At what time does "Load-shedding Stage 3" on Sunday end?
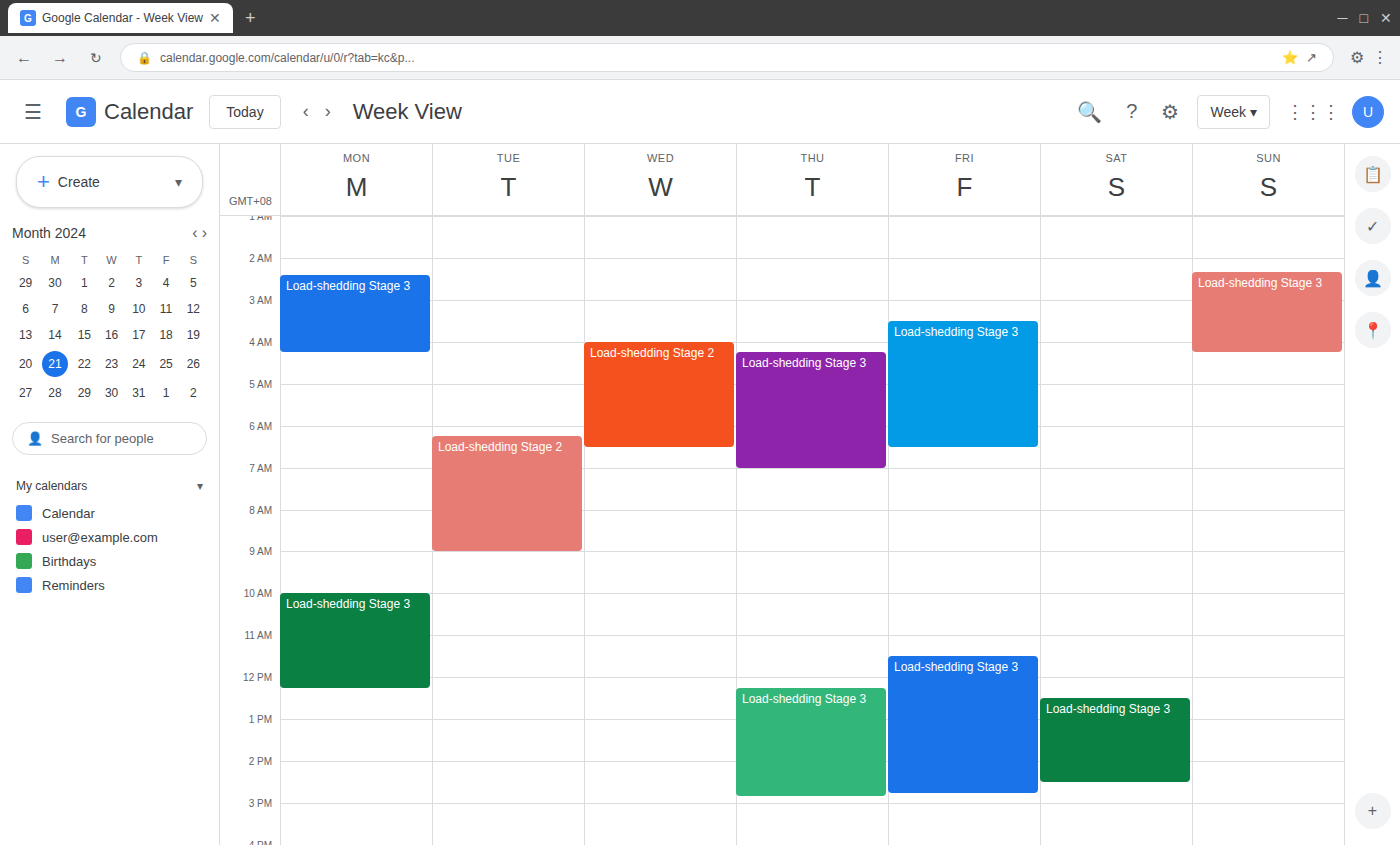
4:15 AM